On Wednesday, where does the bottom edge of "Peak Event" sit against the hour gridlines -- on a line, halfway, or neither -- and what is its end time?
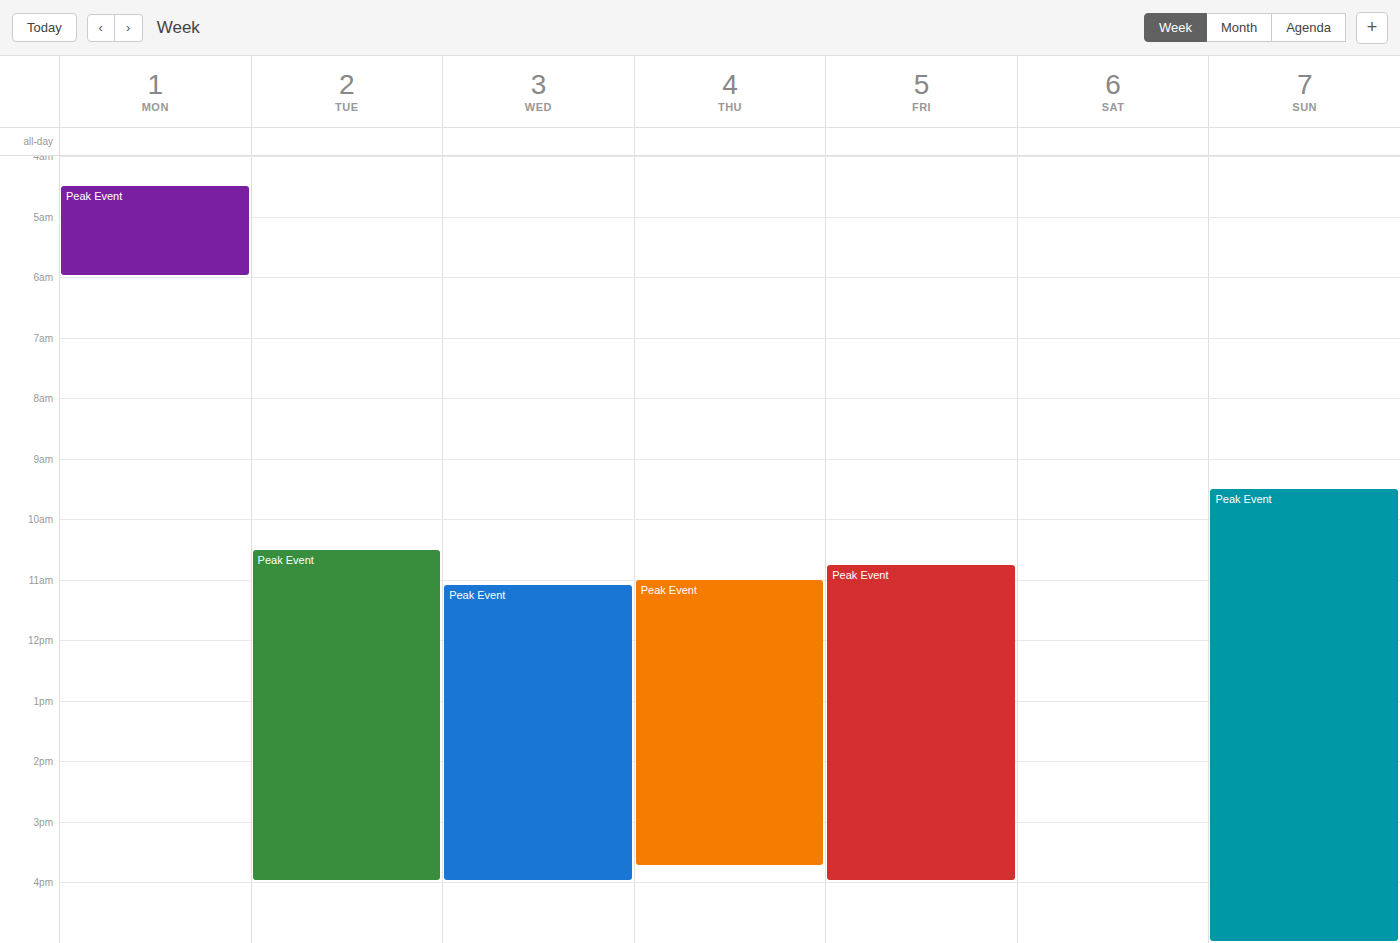
4:00 PM -- exactly on the 4 PM line.